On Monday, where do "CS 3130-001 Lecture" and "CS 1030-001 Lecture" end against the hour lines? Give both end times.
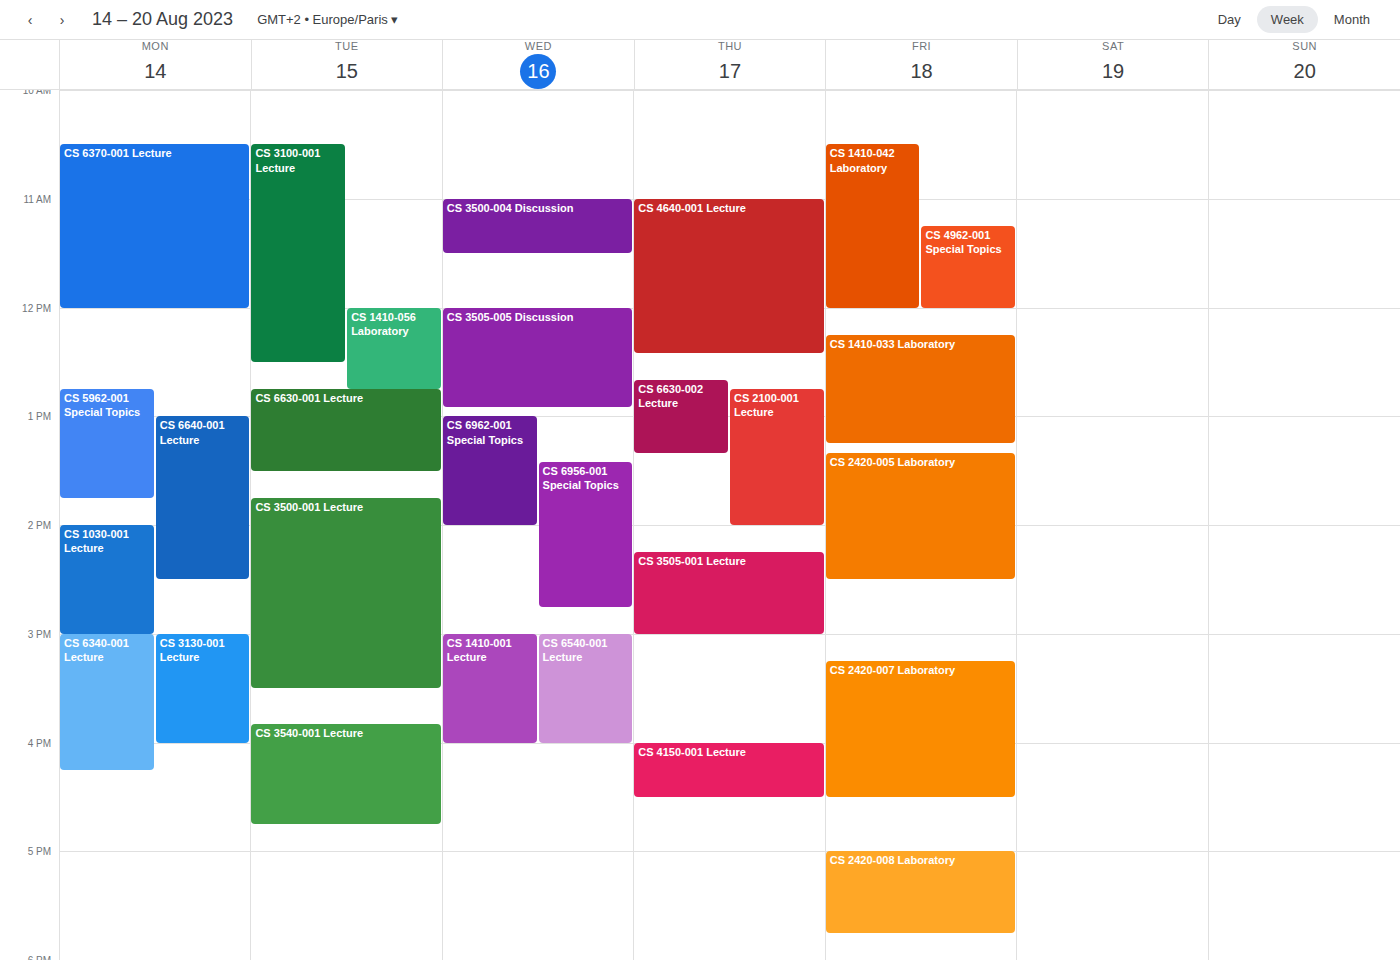
"CS 3130-001 Lecture": 4:00 PM, exactly on the 4 PM line. "CS 1030-001 Lecture": 3:00 PM, exactly on the 3 PM line.